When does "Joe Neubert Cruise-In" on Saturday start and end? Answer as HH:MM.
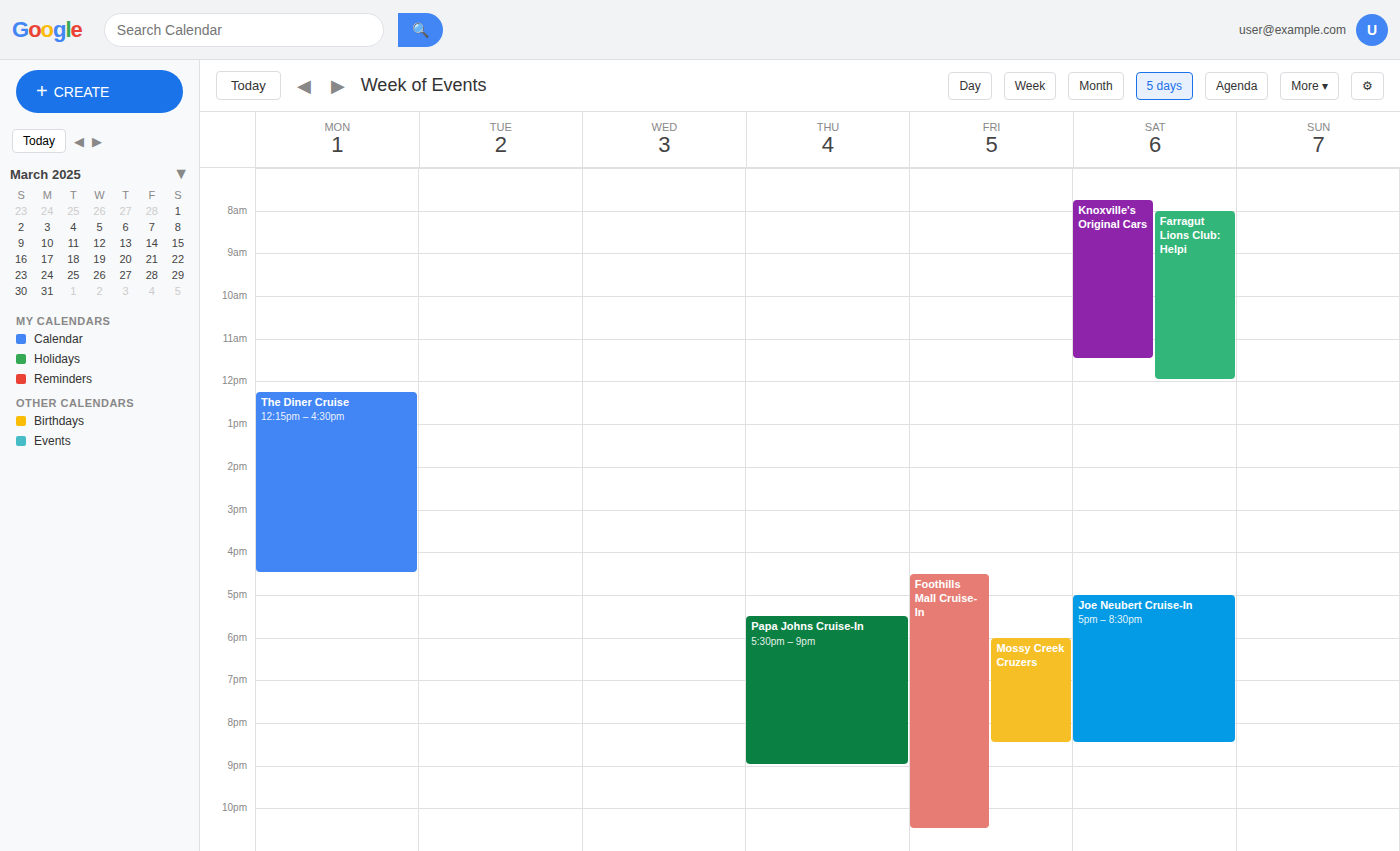
17:00 to 20:30